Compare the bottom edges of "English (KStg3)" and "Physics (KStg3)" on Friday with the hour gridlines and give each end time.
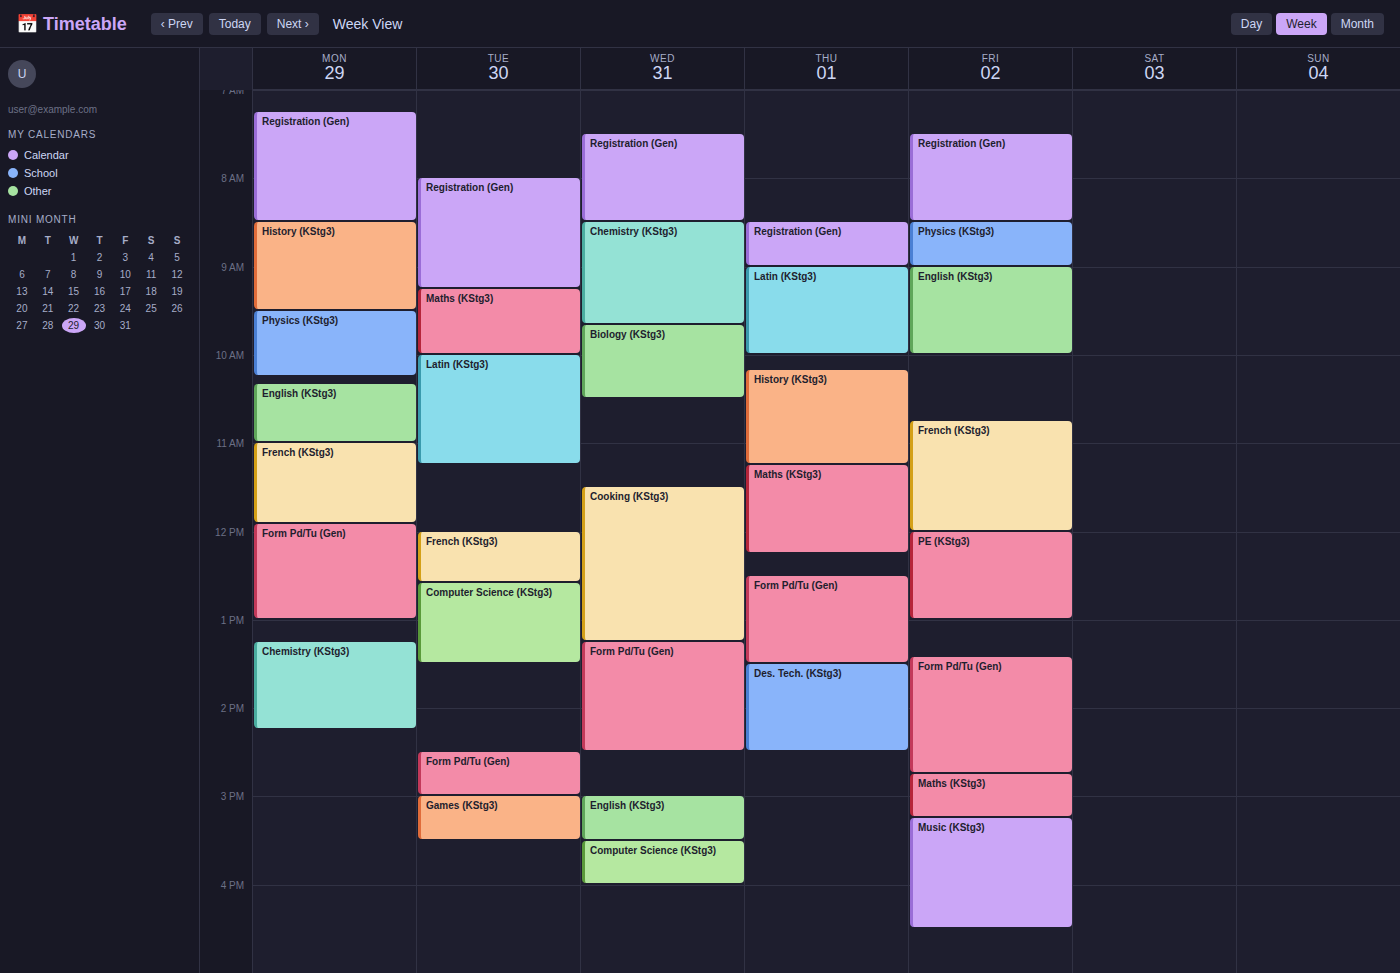
"English (KStg3)": 10:00 AM, exactly on the 10 AM line. "Physics (KStg3)": 9:00 AM, exactly on the 9 AM line.